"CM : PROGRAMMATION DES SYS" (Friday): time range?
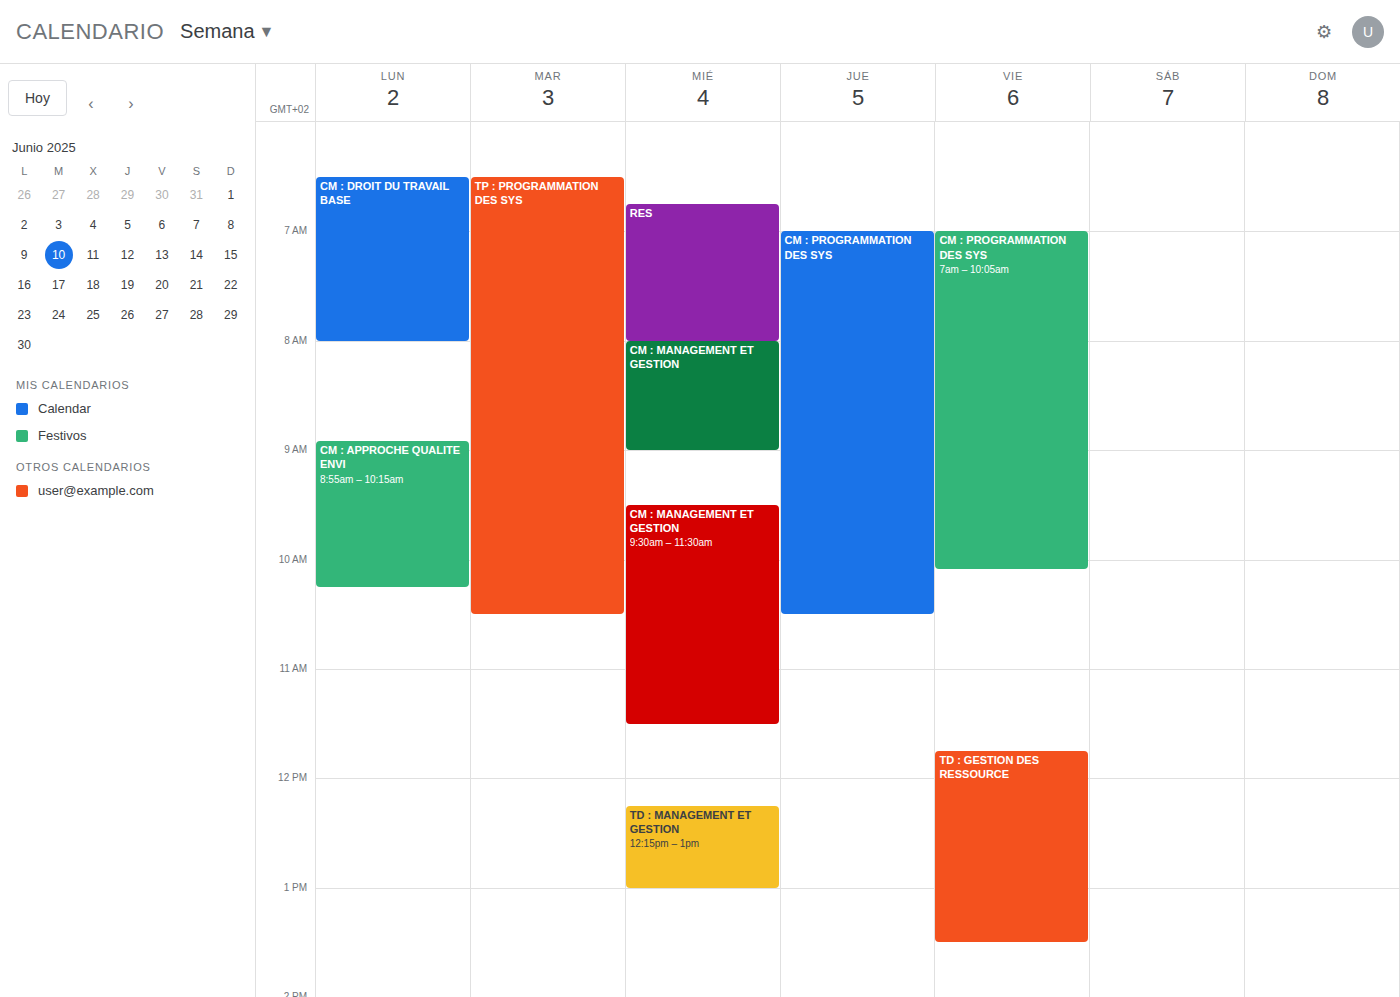
07:00 to 10:05